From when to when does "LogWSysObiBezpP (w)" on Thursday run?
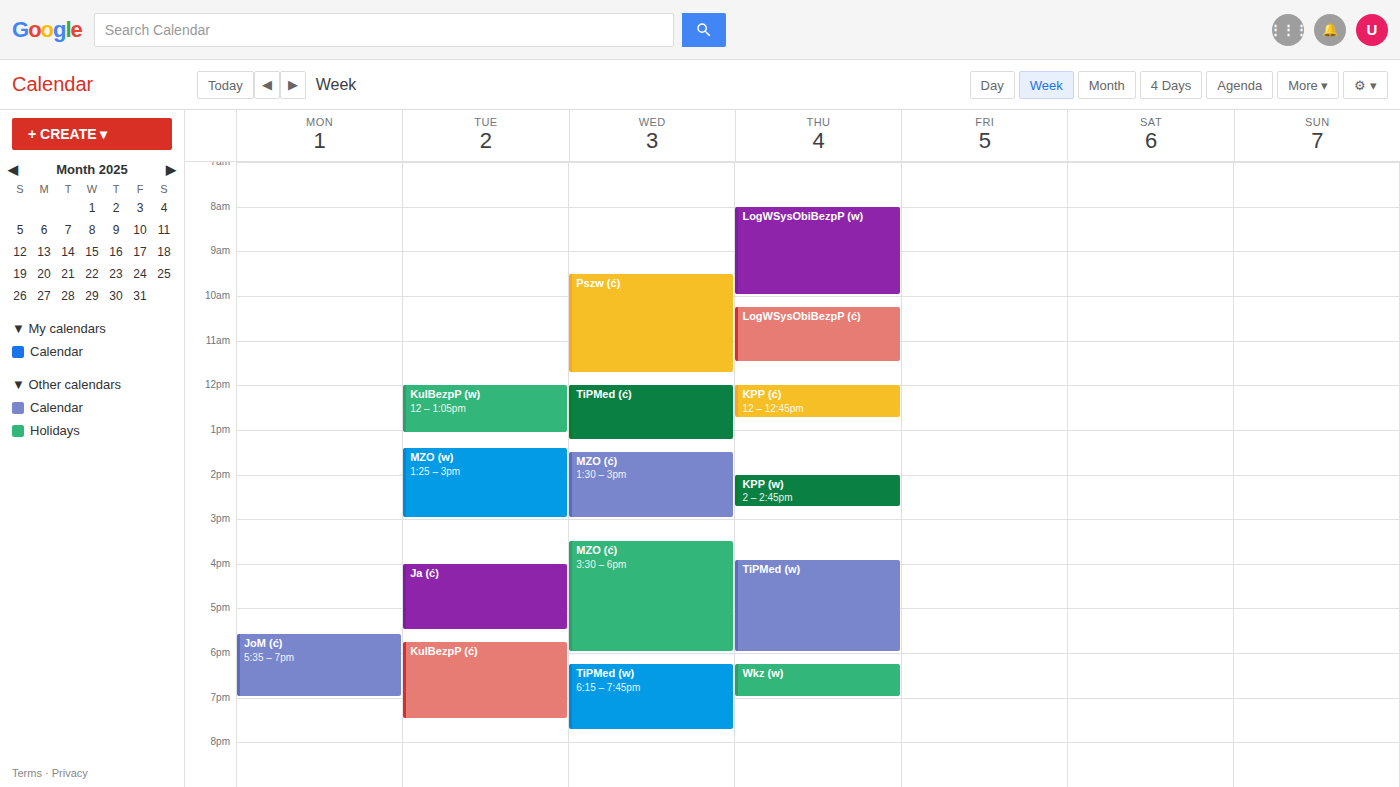
8:00 AM to 10:00 AM